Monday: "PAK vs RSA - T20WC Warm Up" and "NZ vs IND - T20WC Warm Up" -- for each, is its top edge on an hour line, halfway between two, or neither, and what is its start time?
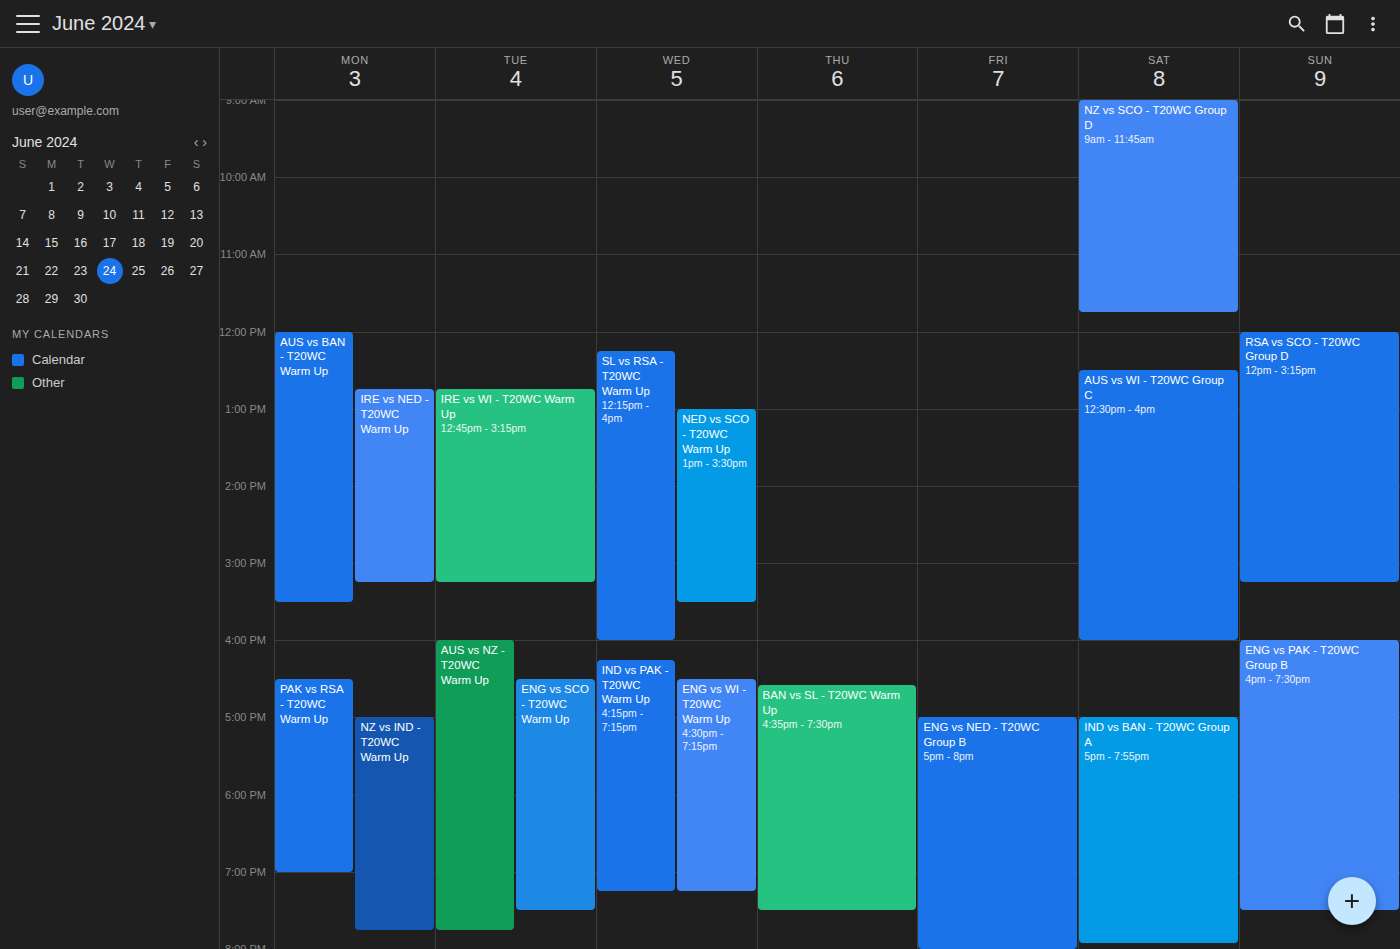
"PAK vs RSA - T20WC Warm Up": 16:30, halfway between the 16:00 and 17:00 lines. "NZ vs IND - T20WC Warm Up": 17:00, exactly on the 17:00 line.